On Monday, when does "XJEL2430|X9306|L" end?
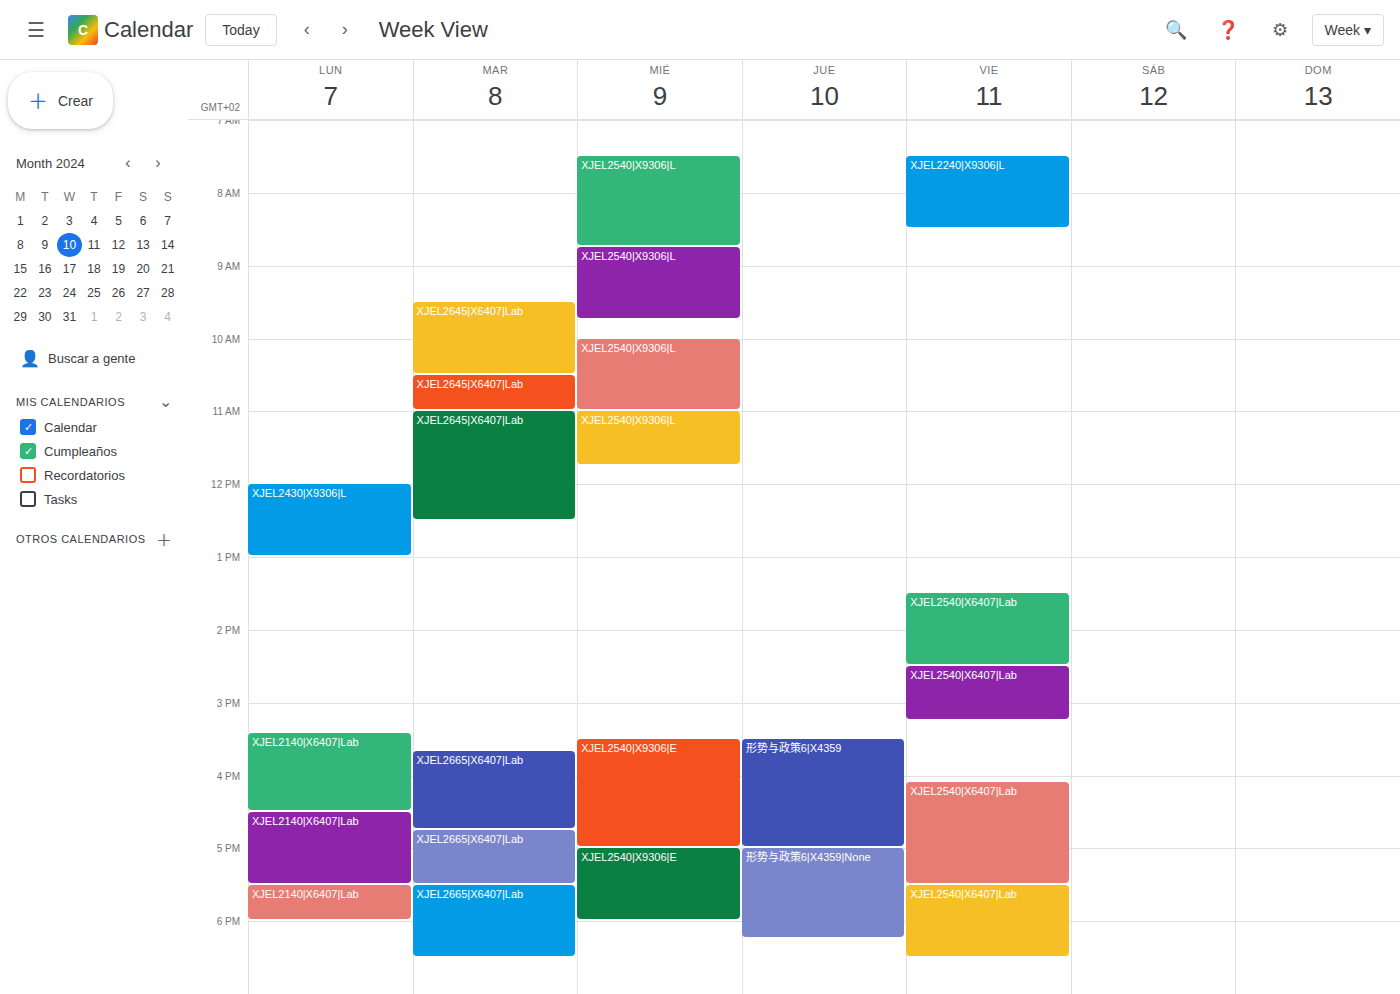
1:00 PM